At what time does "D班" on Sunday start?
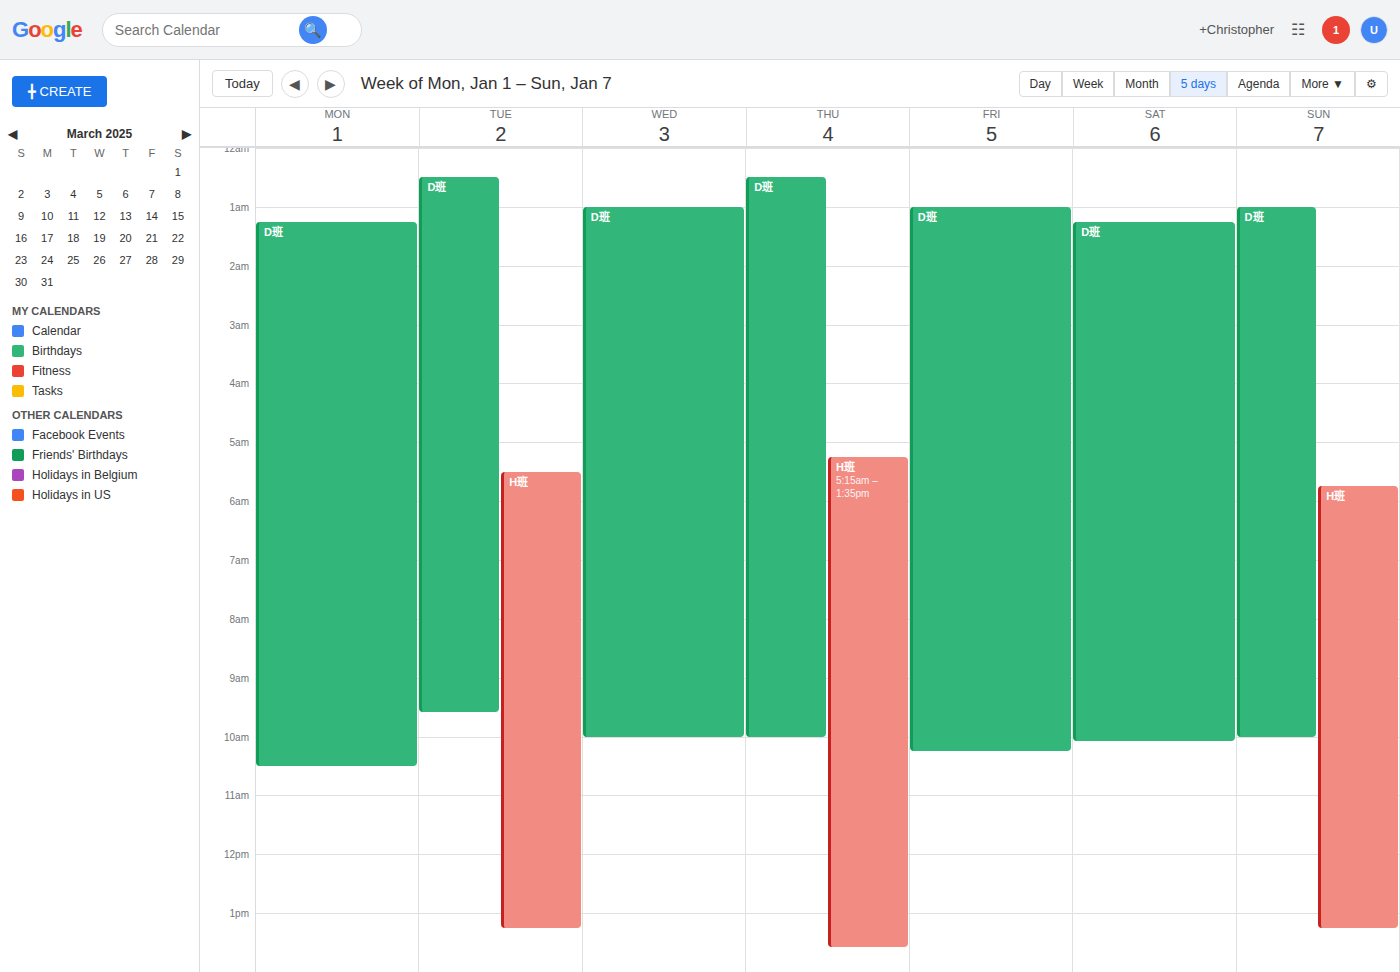
1:00 AM